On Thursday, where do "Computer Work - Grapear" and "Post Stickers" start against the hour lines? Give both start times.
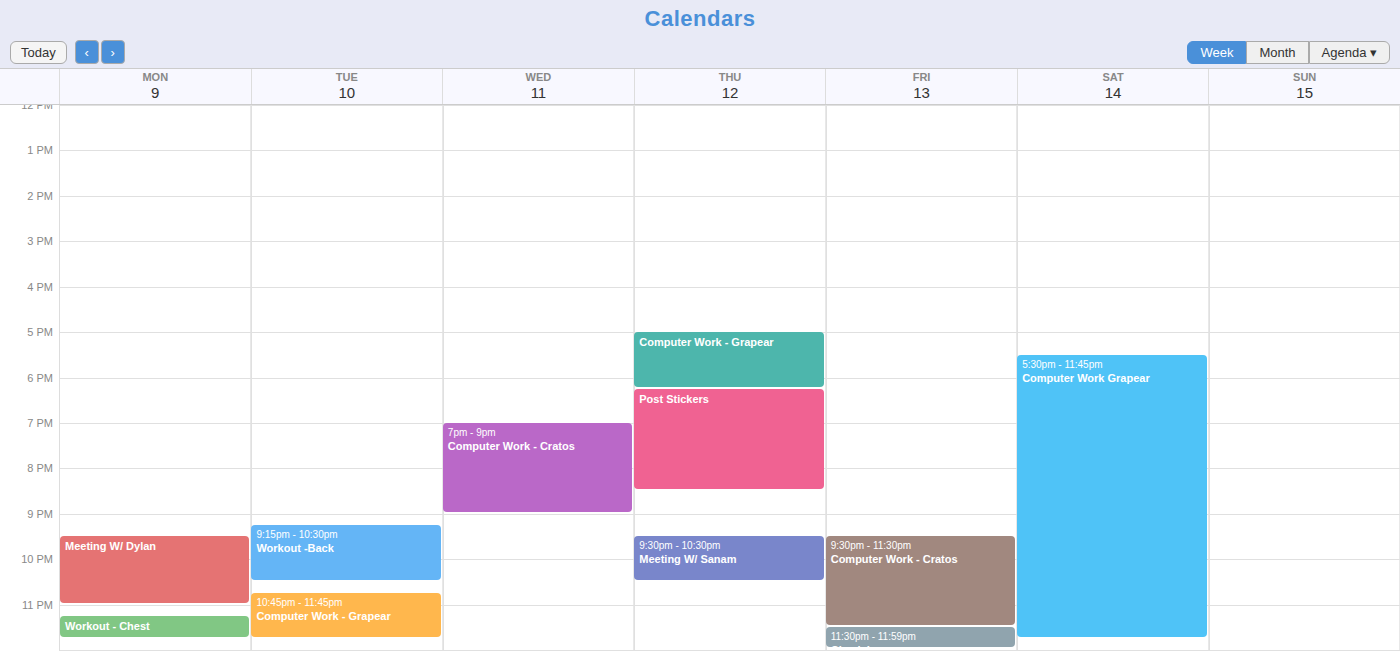
"Computer Work - Grapear": 17:00, exactly on the 17:00 line. "Post Stickers": 18:15, neither: a quarter of the way from the 18:00 line to the 19:00 line.